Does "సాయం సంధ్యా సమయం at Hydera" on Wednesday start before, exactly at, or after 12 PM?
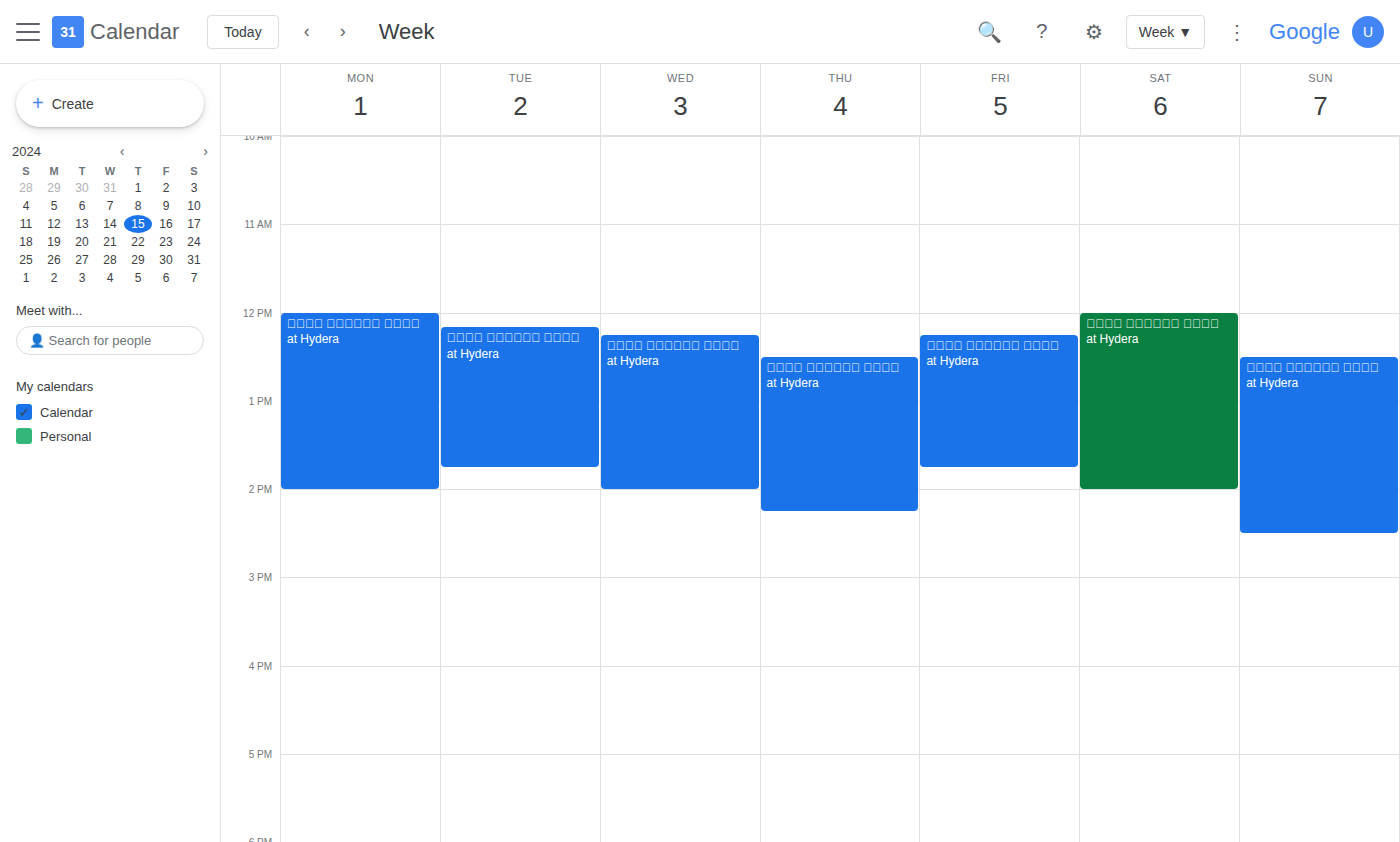
12:15 PM -- after 12 PM, 15 minutes below the 12 PM line.